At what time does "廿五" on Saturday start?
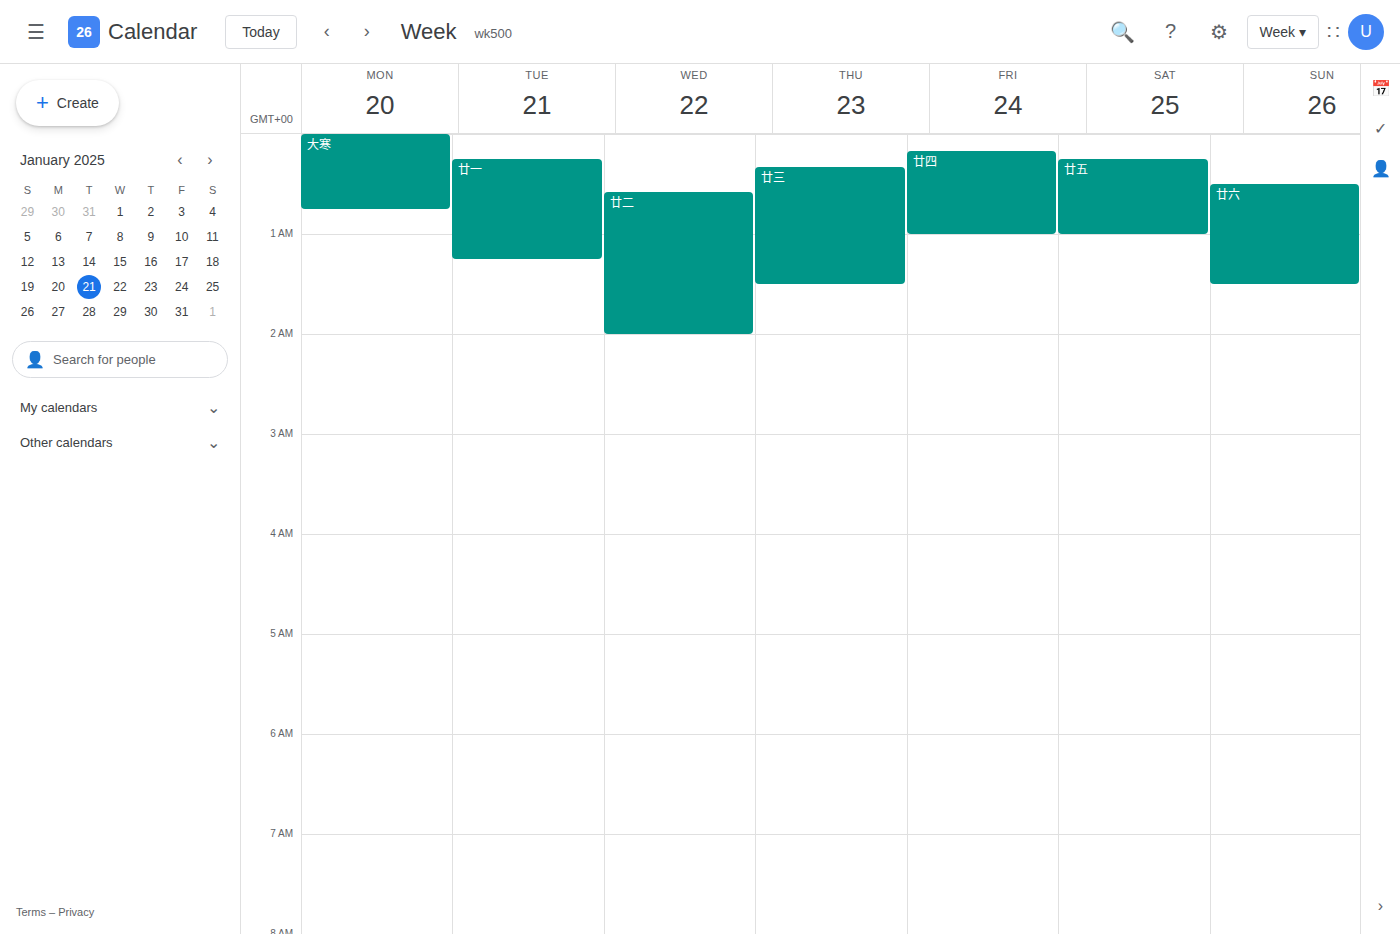
12:15 AM